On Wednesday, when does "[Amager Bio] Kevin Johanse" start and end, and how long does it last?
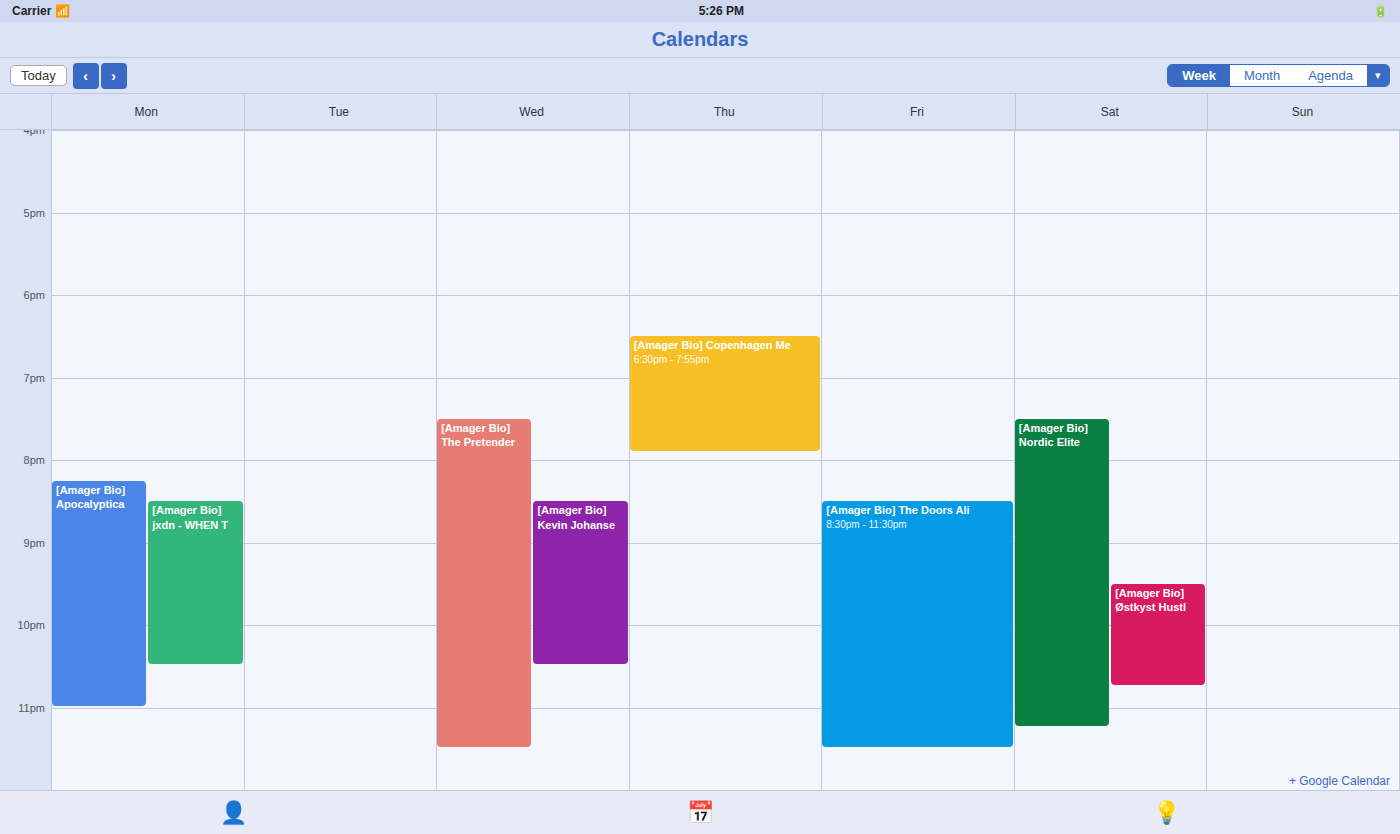
8:30 PM to 10:30 PM, 2 hours